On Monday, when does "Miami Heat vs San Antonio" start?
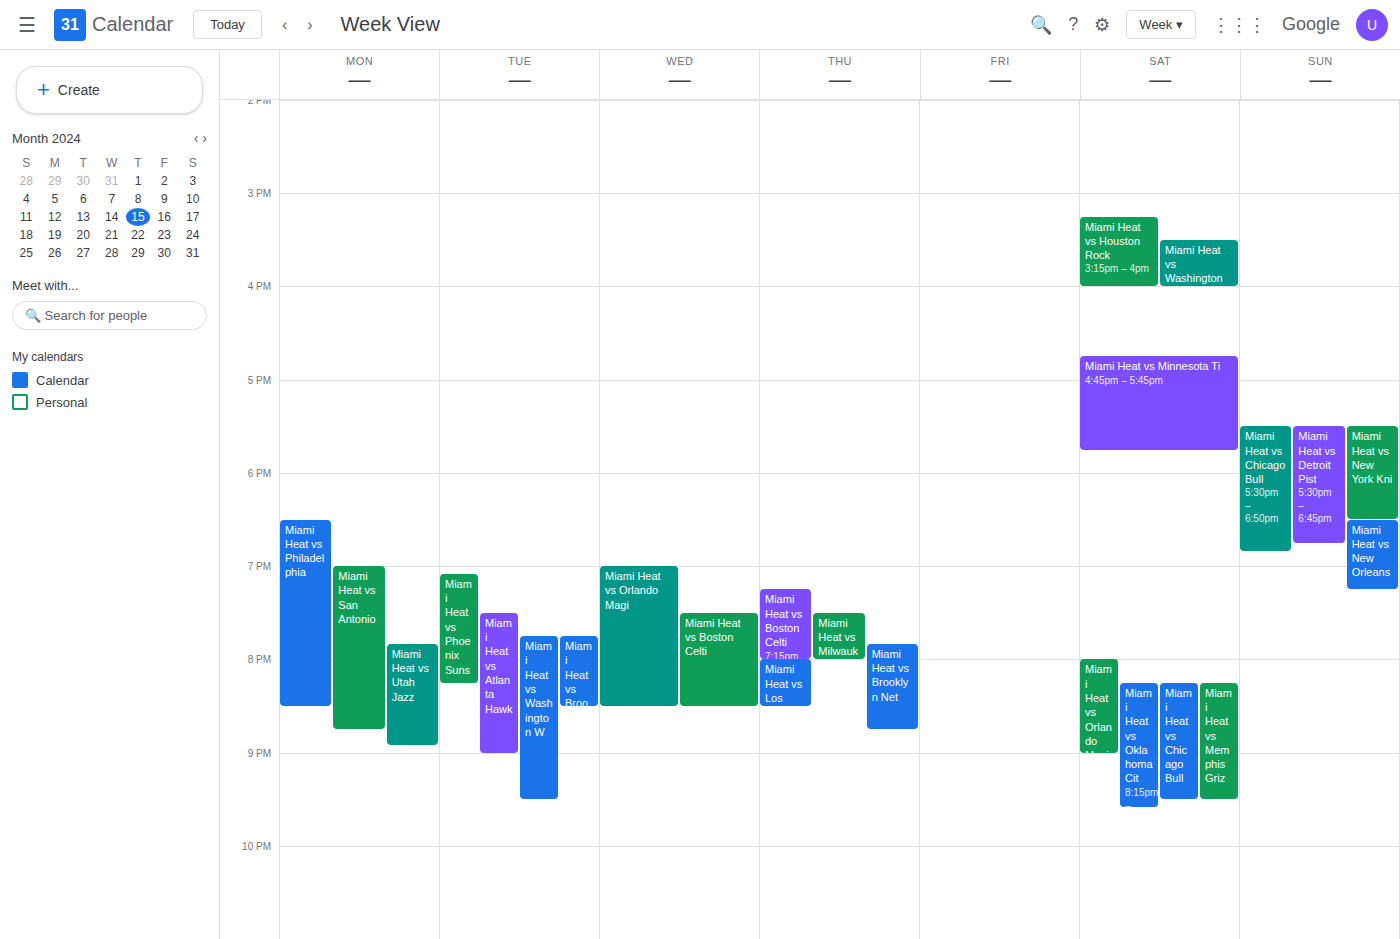
7:00 PM